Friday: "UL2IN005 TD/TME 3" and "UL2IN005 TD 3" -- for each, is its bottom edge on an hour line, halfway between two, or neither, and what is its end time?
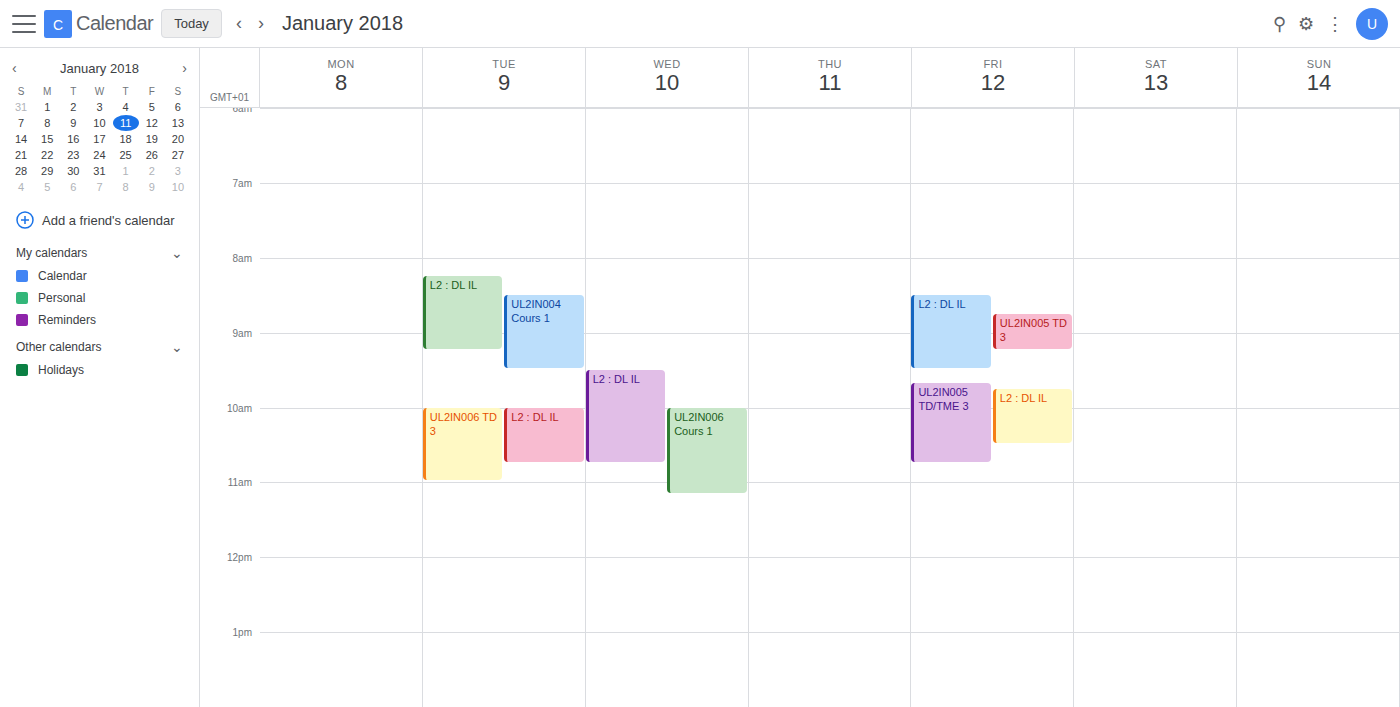
"UL2IN005 TD/TME 3": 10:45 AM, neither: three quarters of the way from the 10 AM line to the 11 AM line. "UL2IN005 TD 3": 9:15 AM, neither: a quarter of the way from the 9 AM line to the 10 AM line.